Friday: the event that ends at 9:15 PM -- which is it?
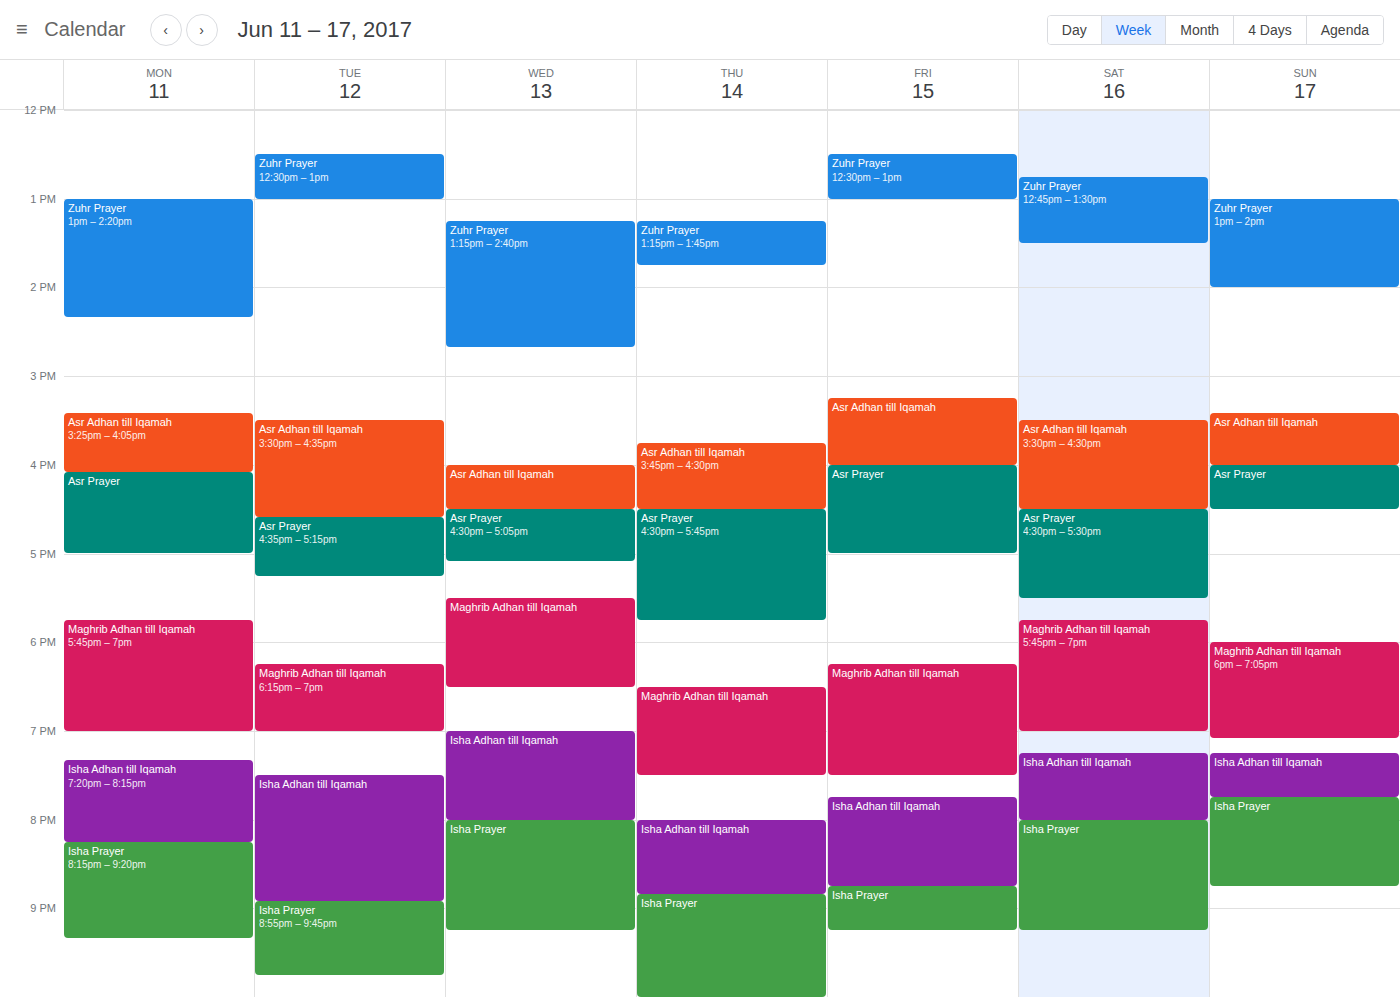
"Isha Prayer"